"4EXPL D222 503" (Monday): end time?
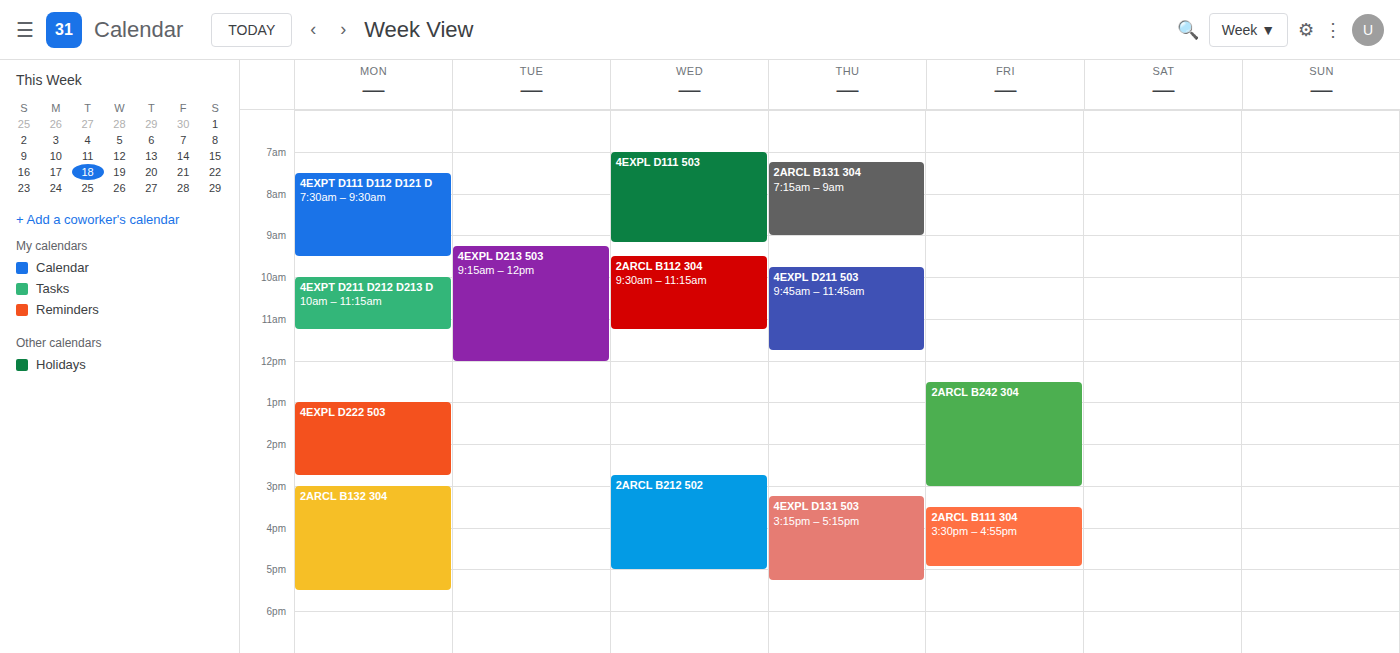
2:45 PM